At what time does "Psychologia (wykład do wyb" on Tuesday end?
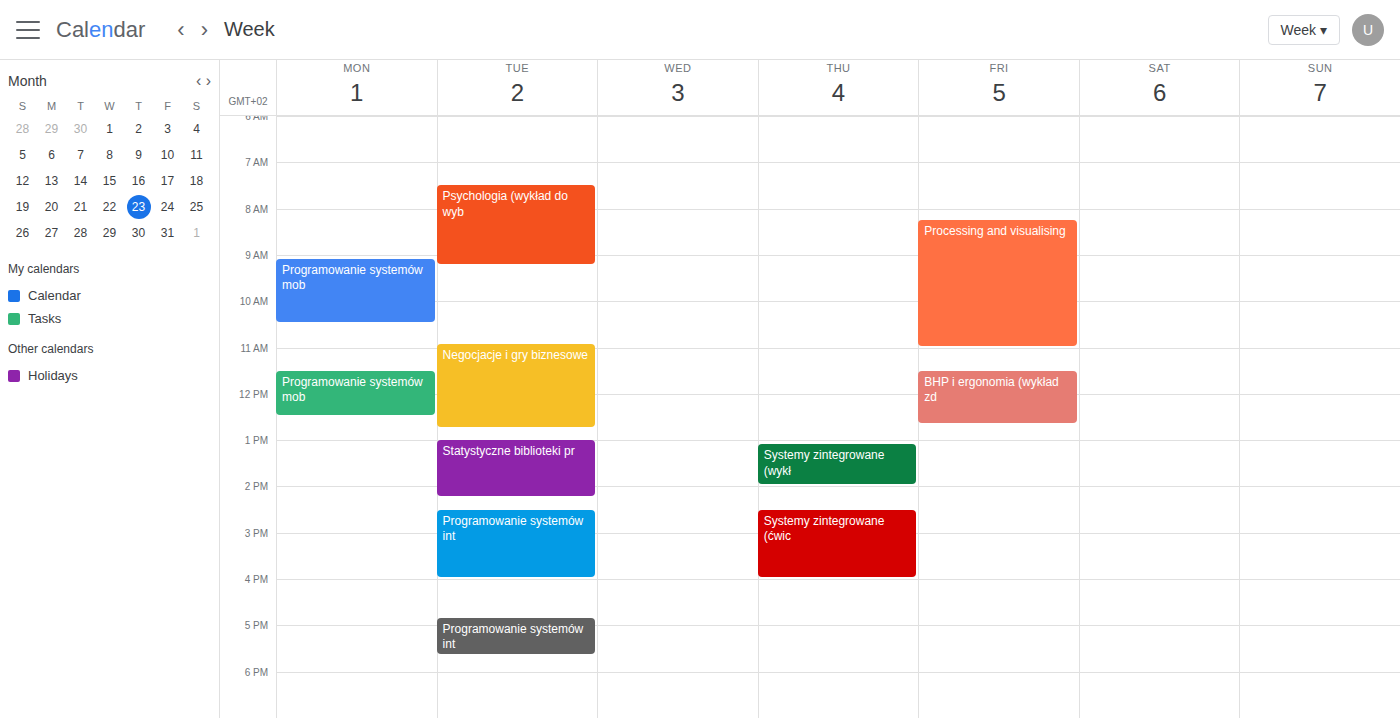
09:15